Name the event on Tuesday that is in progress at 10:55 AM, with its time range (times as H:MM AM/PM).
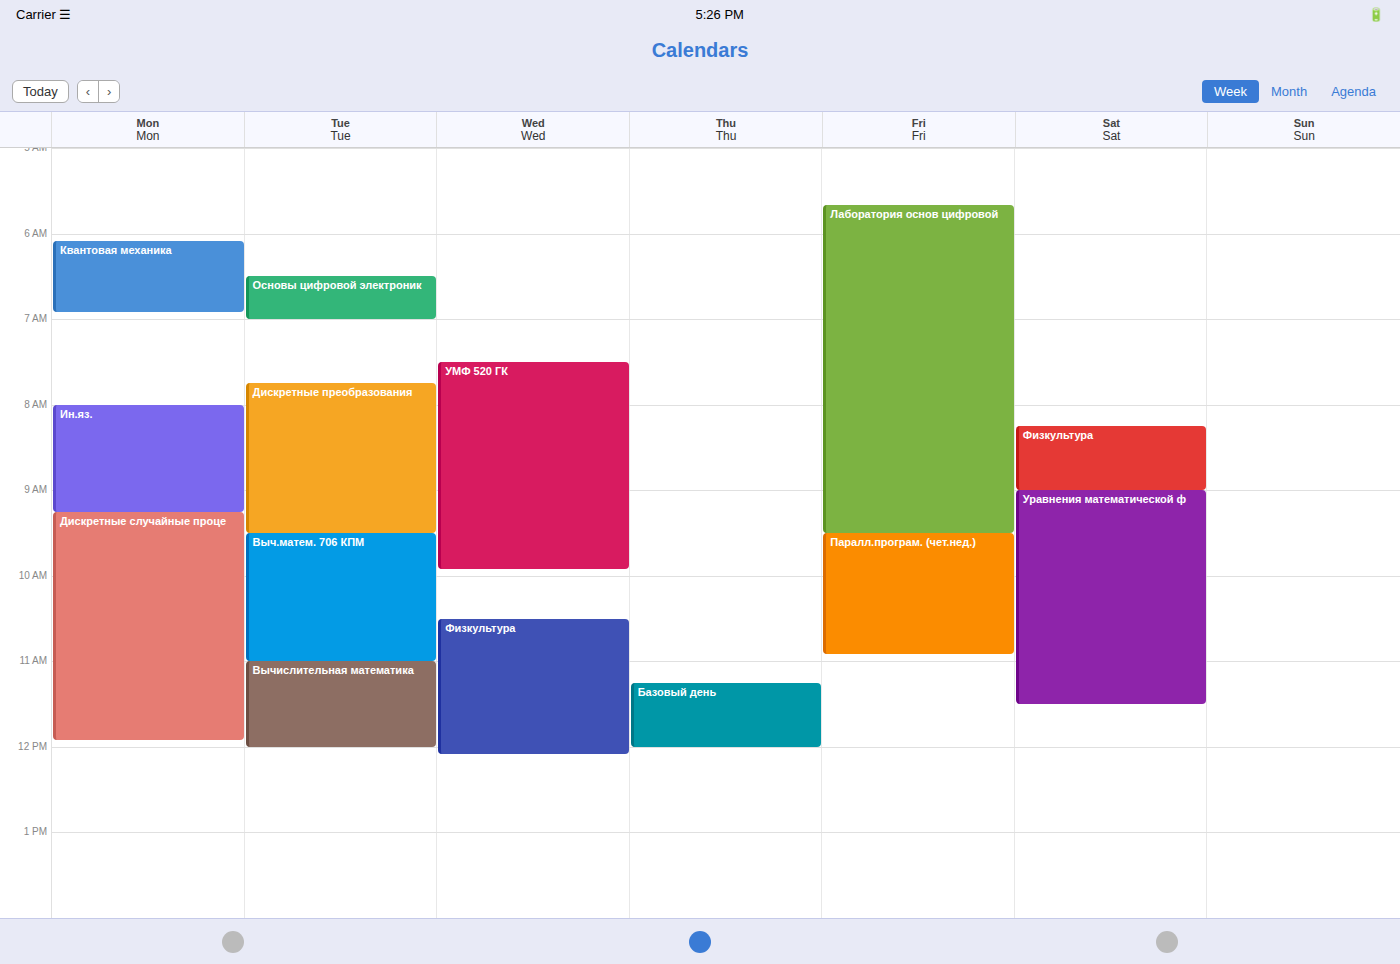
"Выч.матем. 706 КПМ", 9:30 AM to 11:00 AM